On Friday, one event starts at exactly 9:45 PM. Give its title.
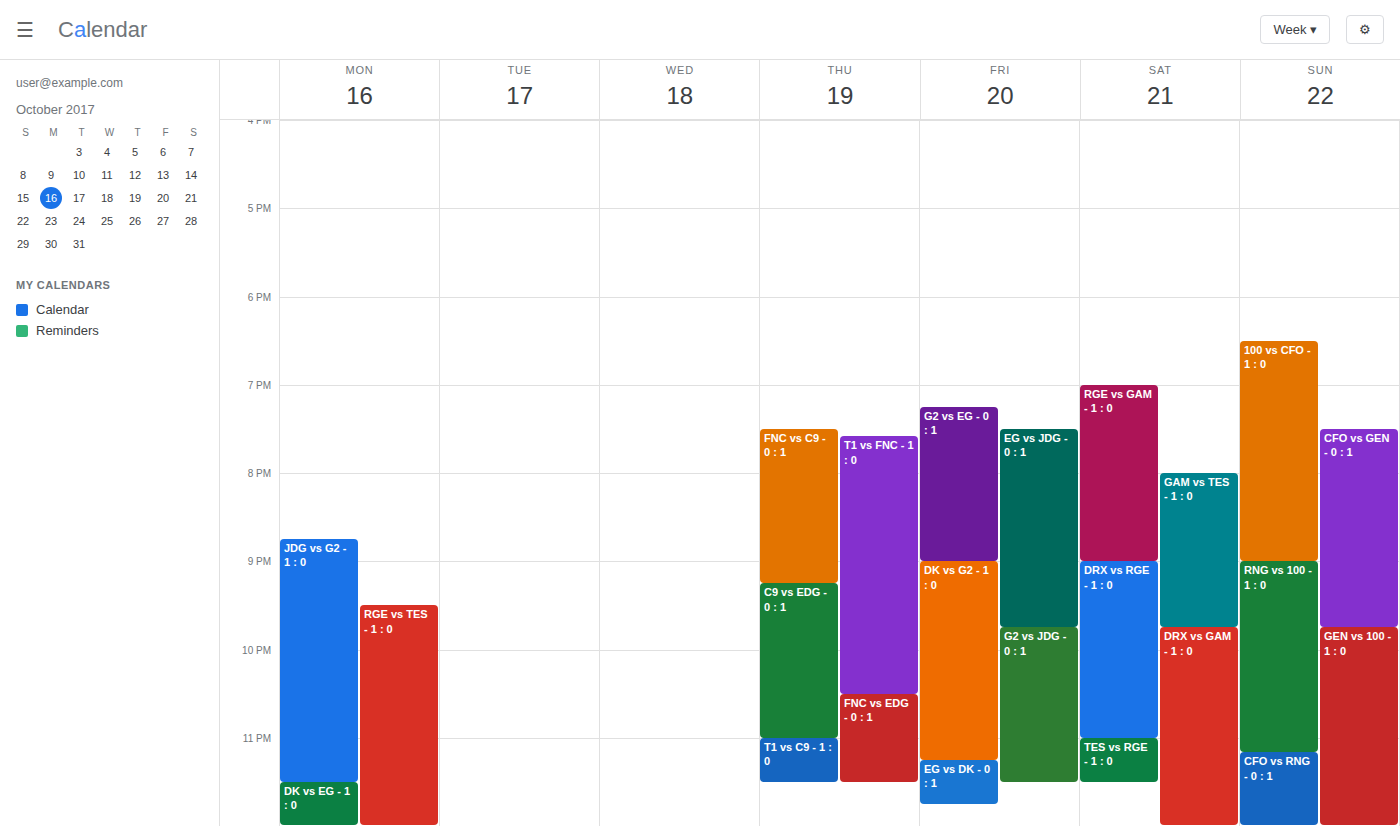
"G2 vs JDG - 0 : 1"